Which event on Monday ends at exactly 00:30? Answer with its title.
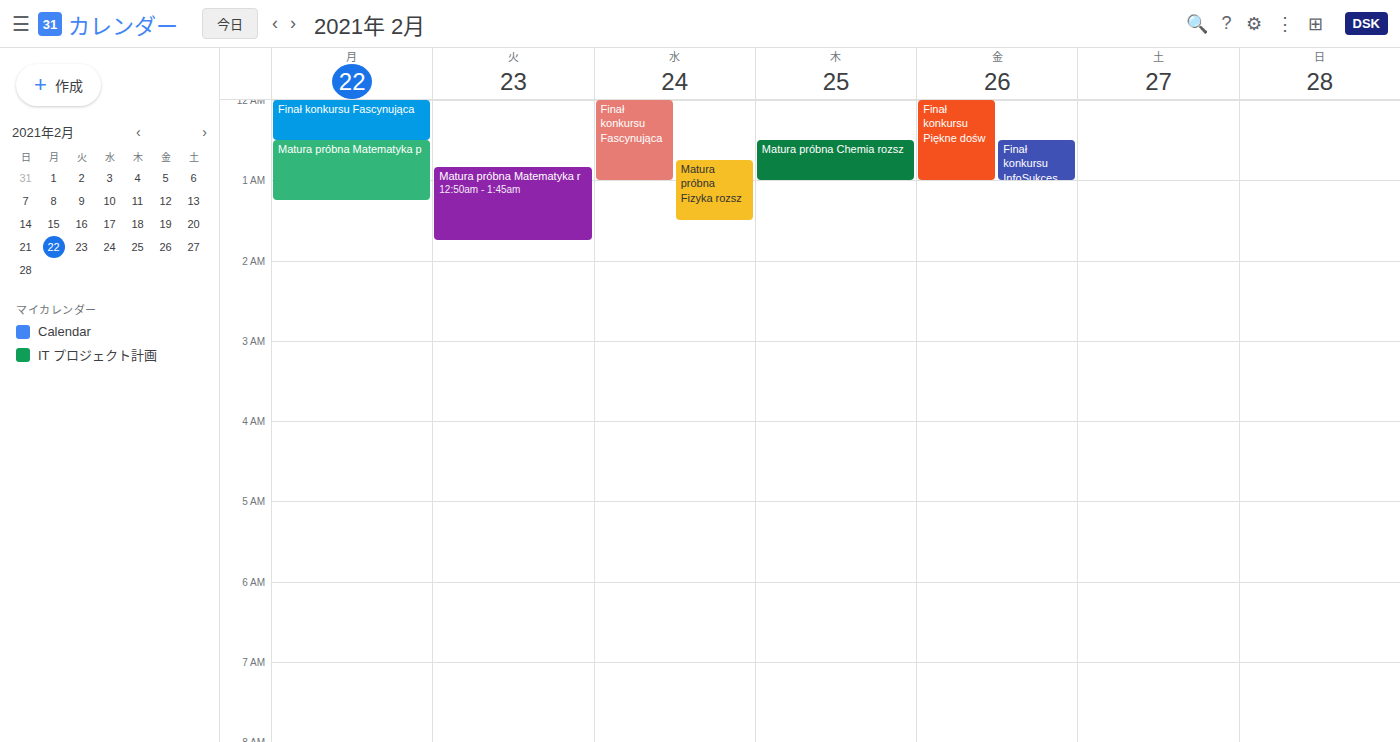
"Finał konkursu Fascynująca"